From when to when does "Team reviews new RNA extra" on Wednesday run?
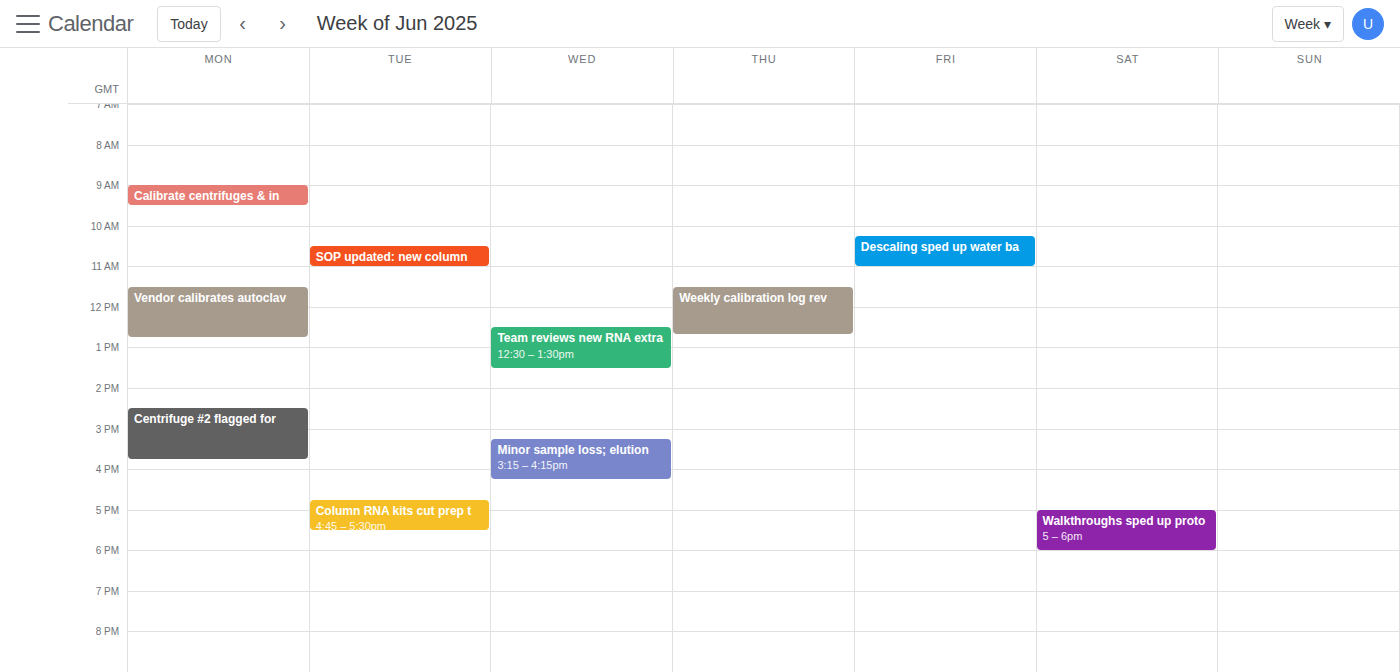
12:30 PM to 1:30 PM